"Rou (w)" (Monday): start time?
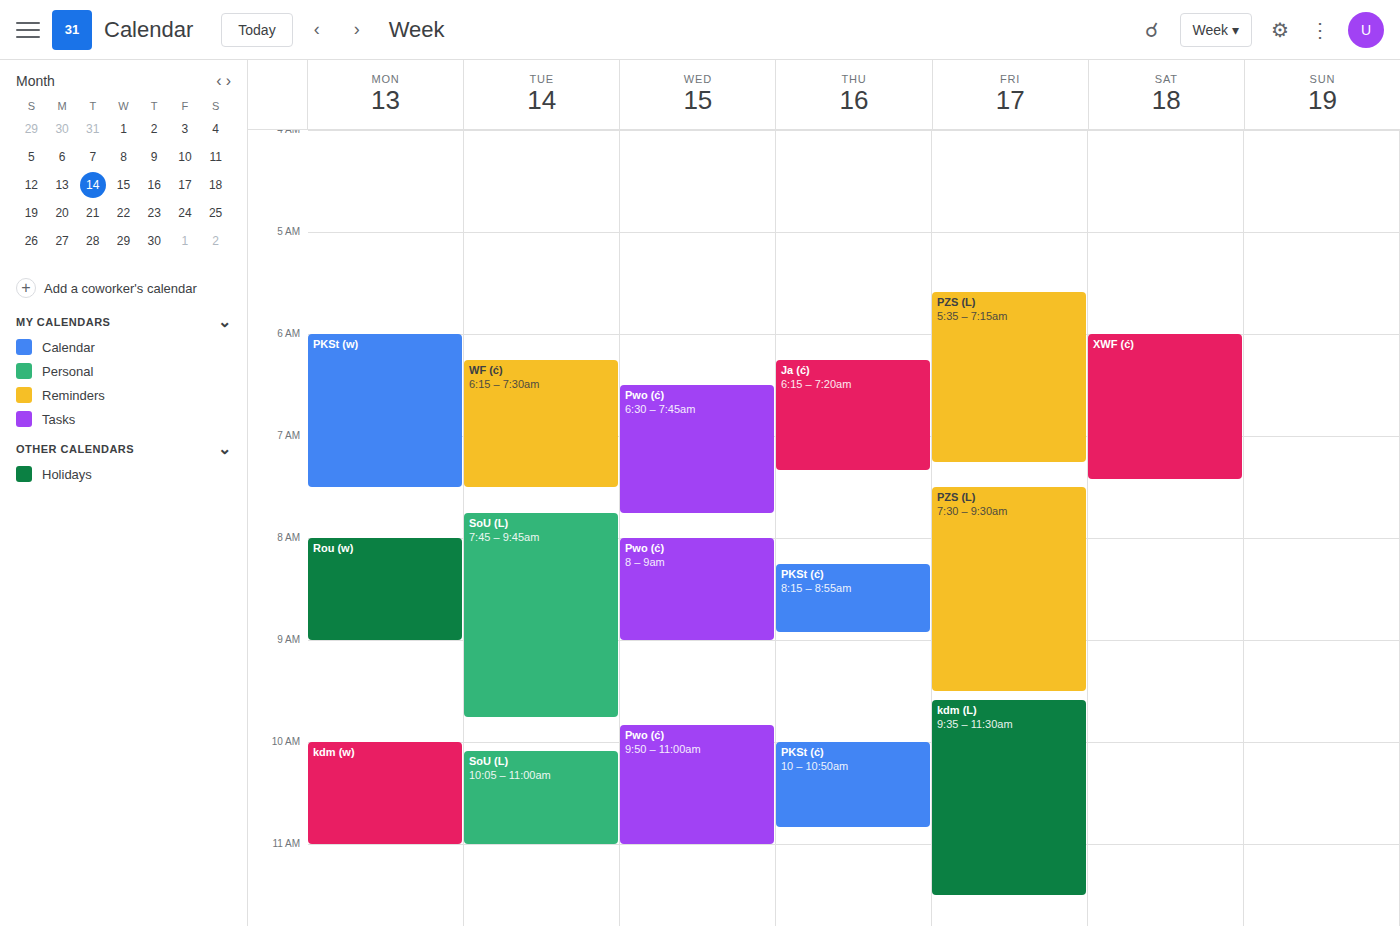
8:00 AM